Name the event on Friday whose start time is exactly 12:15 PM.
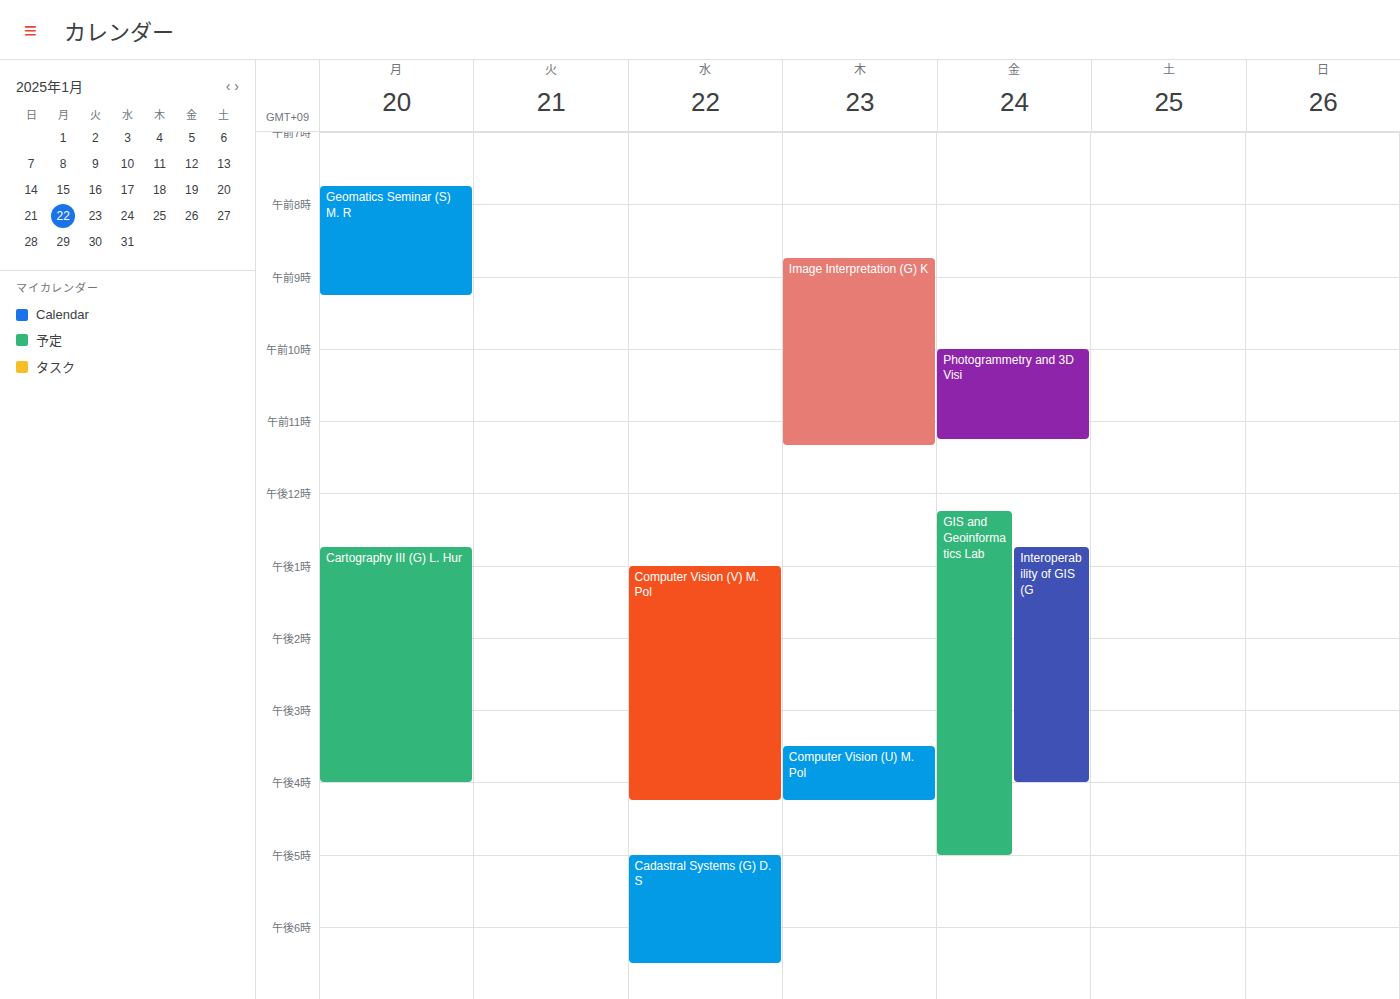
"GIS and Geoinformatics Lab"